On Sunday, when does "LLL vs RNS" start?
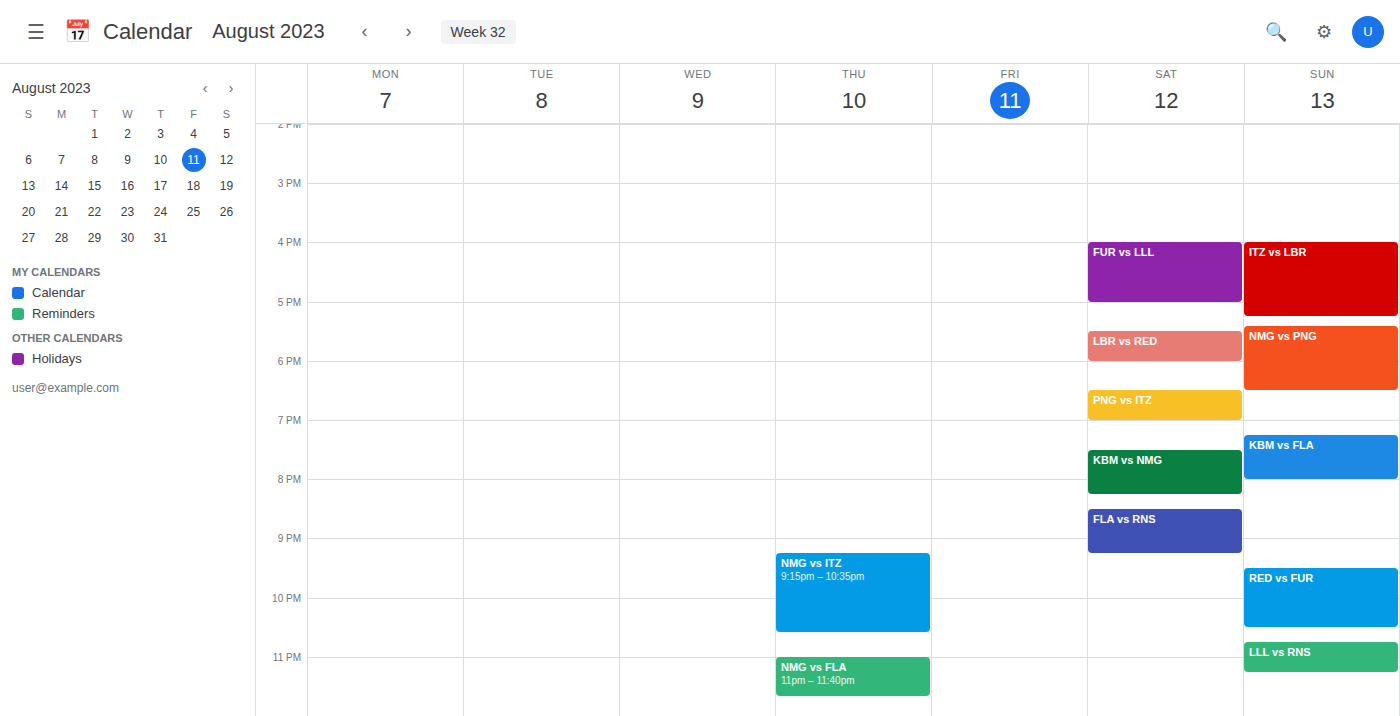
10:45 PM